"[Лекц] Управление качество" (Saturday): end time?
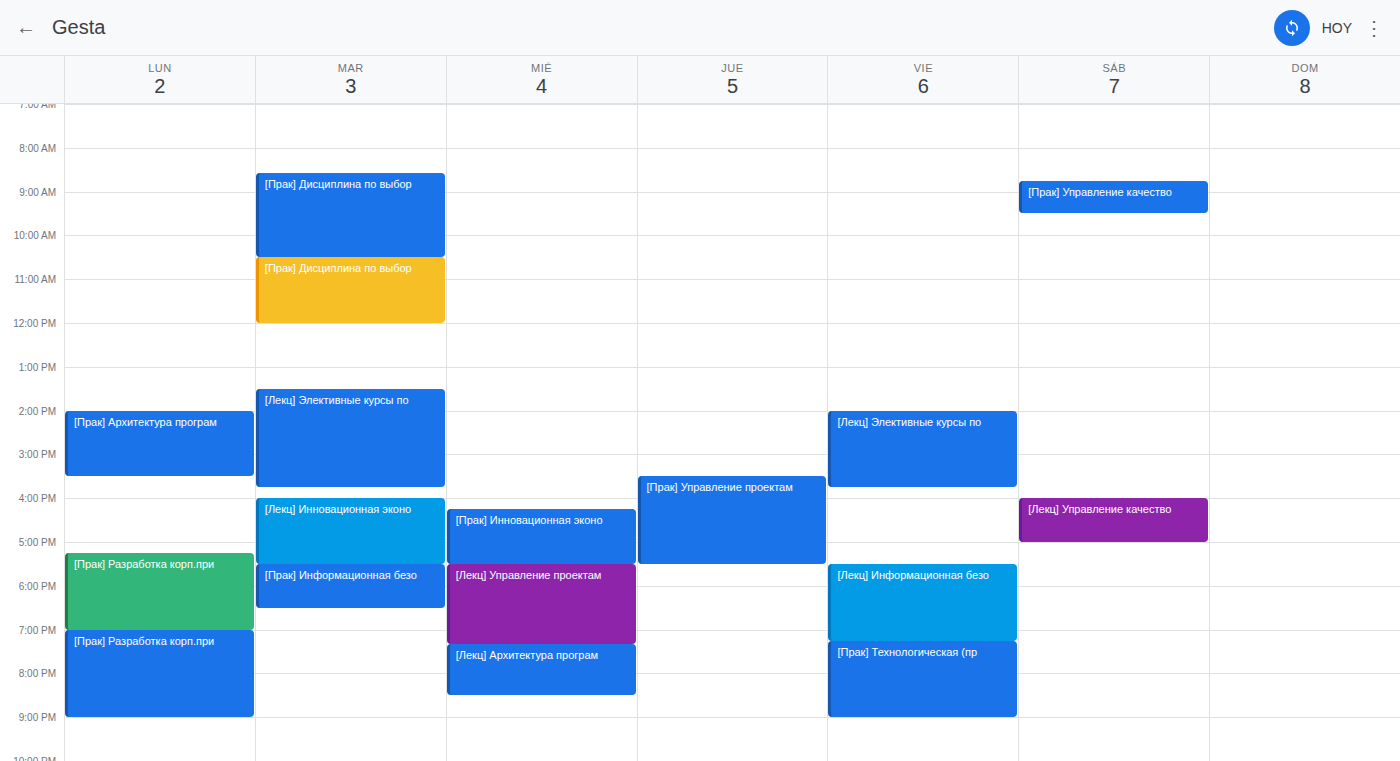
5:00 PM